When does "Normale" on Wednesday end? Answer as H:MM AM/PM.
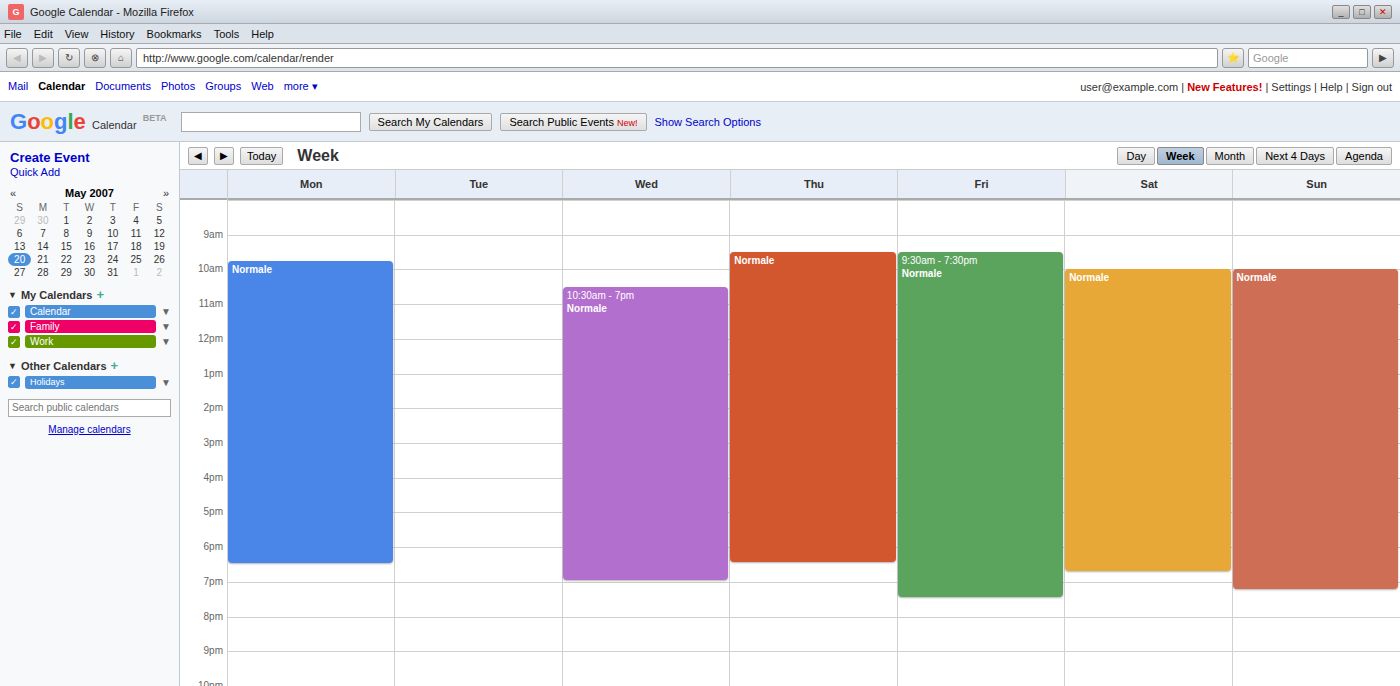
7:00 PM